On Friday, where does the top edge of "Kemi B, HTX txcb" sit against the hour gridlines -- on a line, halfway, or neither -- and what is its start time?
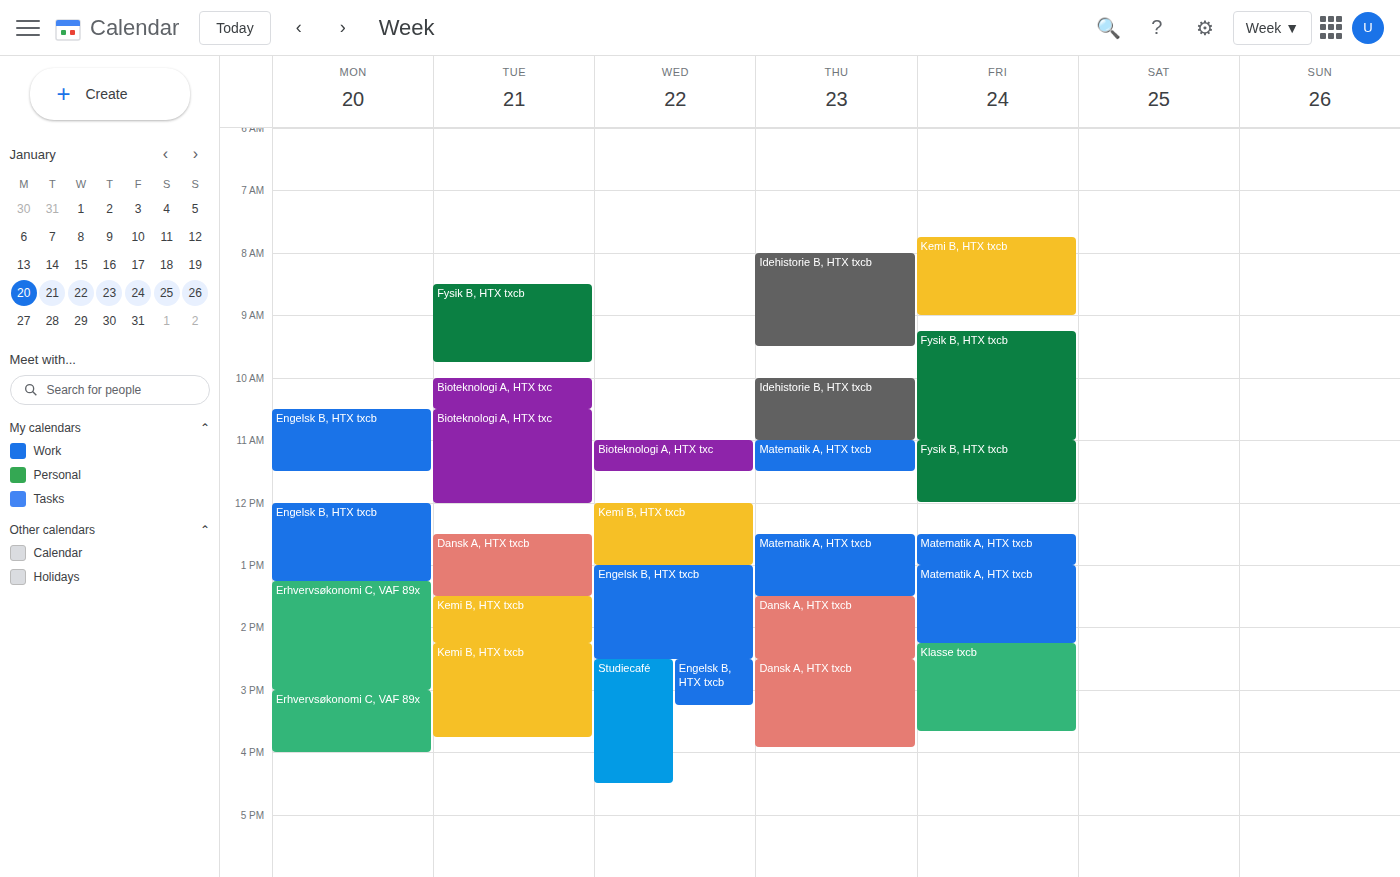
07:45 -- neither: three quarters of the way from the 07:00 line to the 08:00 line.